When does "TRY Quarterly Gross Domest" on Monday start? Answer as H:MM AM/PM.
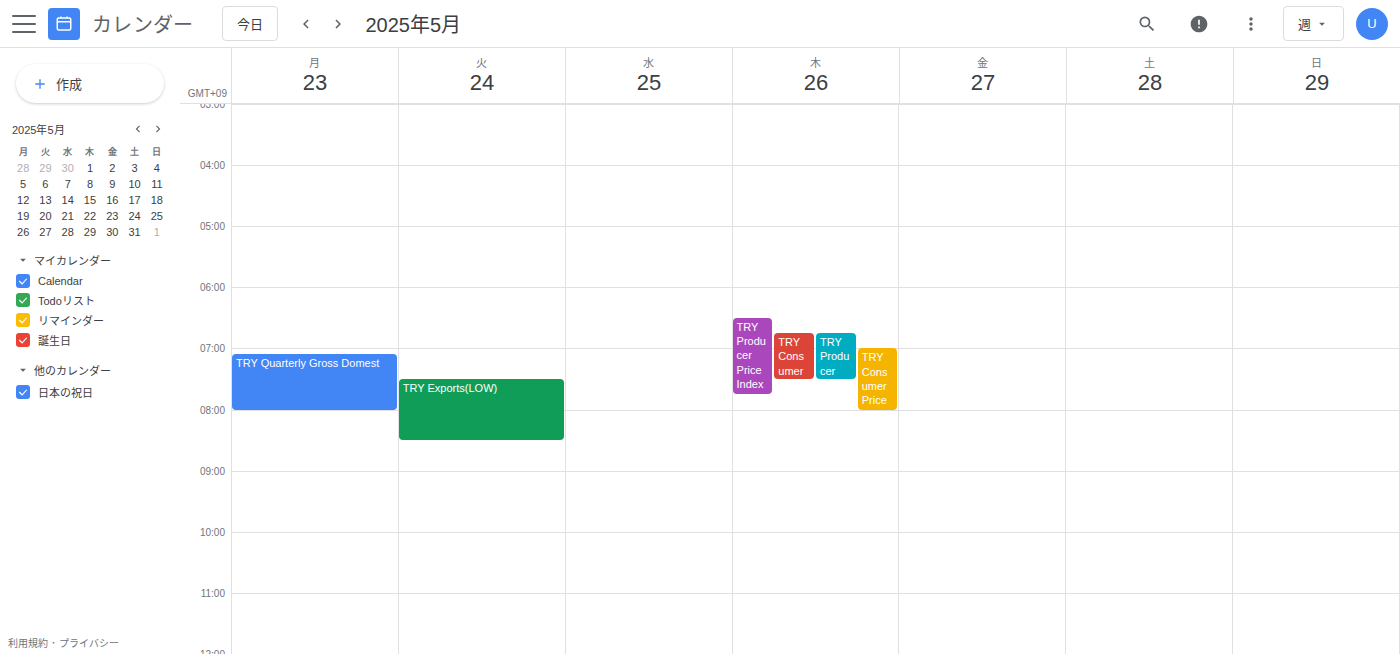
7:05 AM